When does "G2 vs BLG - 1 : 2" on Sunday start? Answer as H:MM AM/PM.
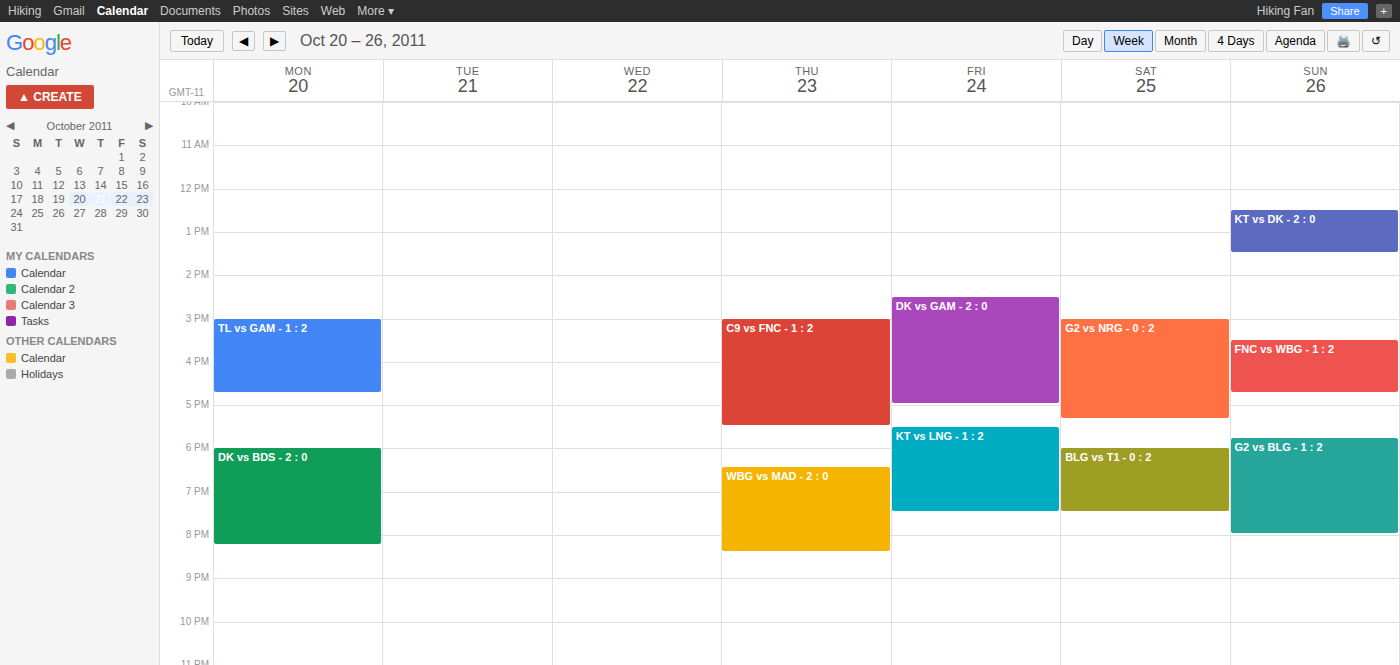
5:45 PM